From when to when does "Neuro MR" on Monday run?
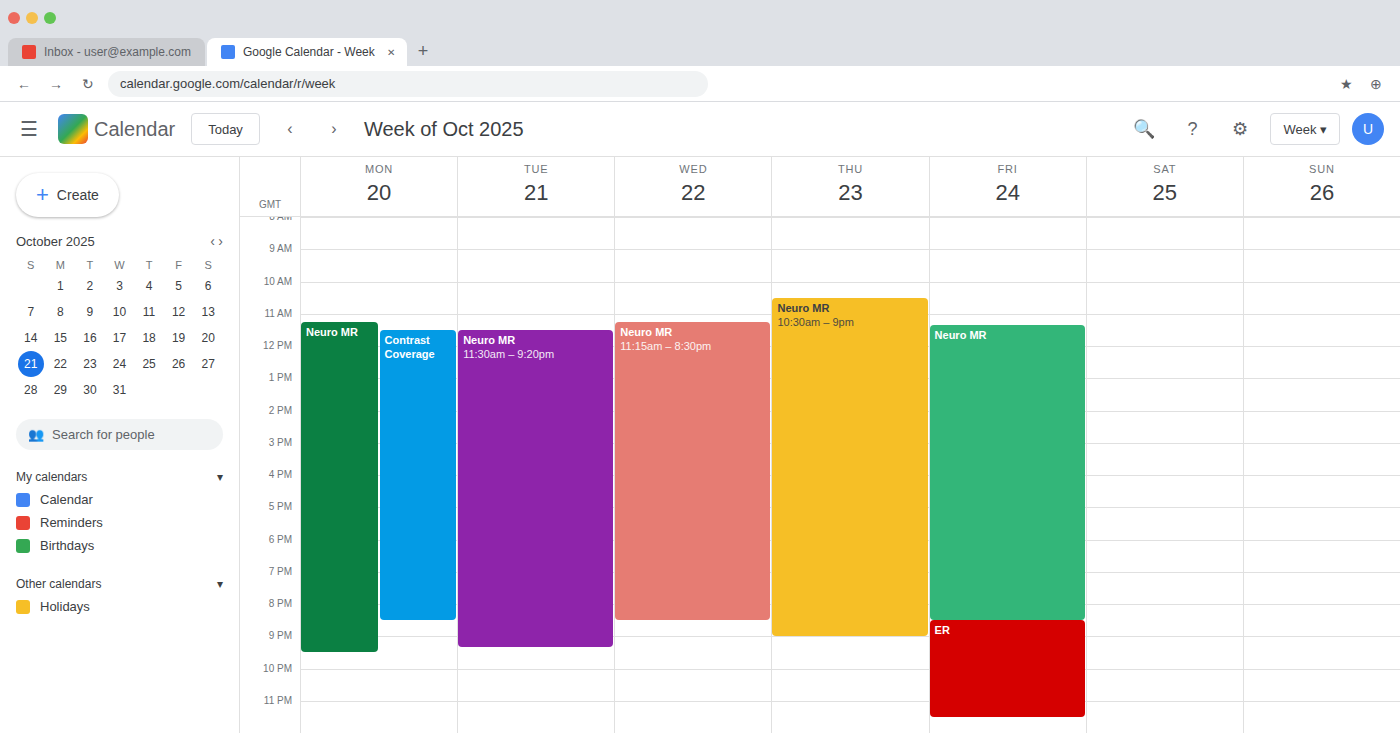
11:15 to 21:30